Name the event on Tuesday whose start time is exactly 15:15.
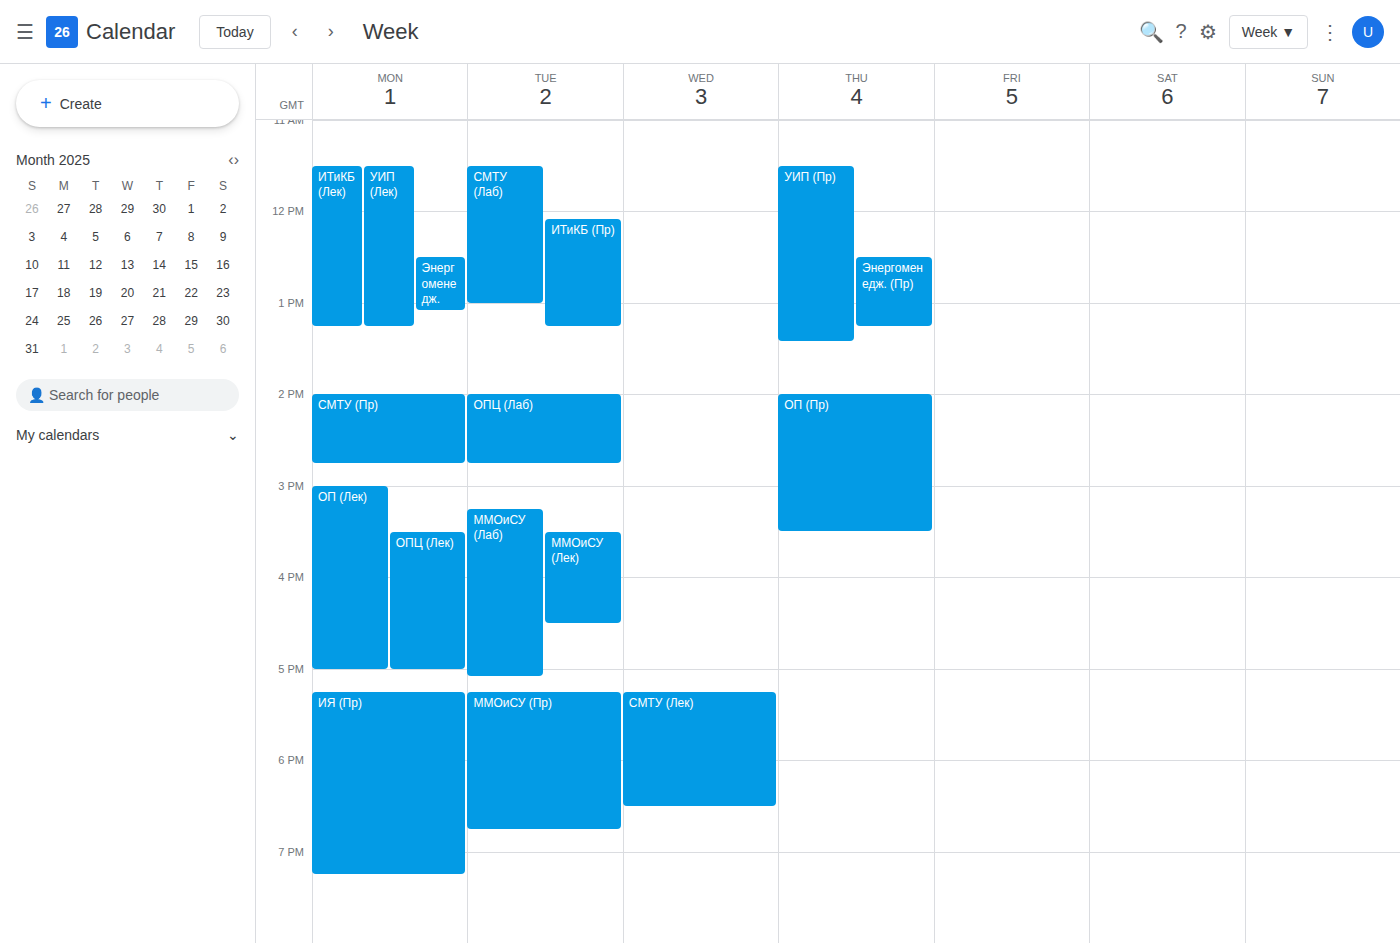
"ММОиСУ (Лаб)"